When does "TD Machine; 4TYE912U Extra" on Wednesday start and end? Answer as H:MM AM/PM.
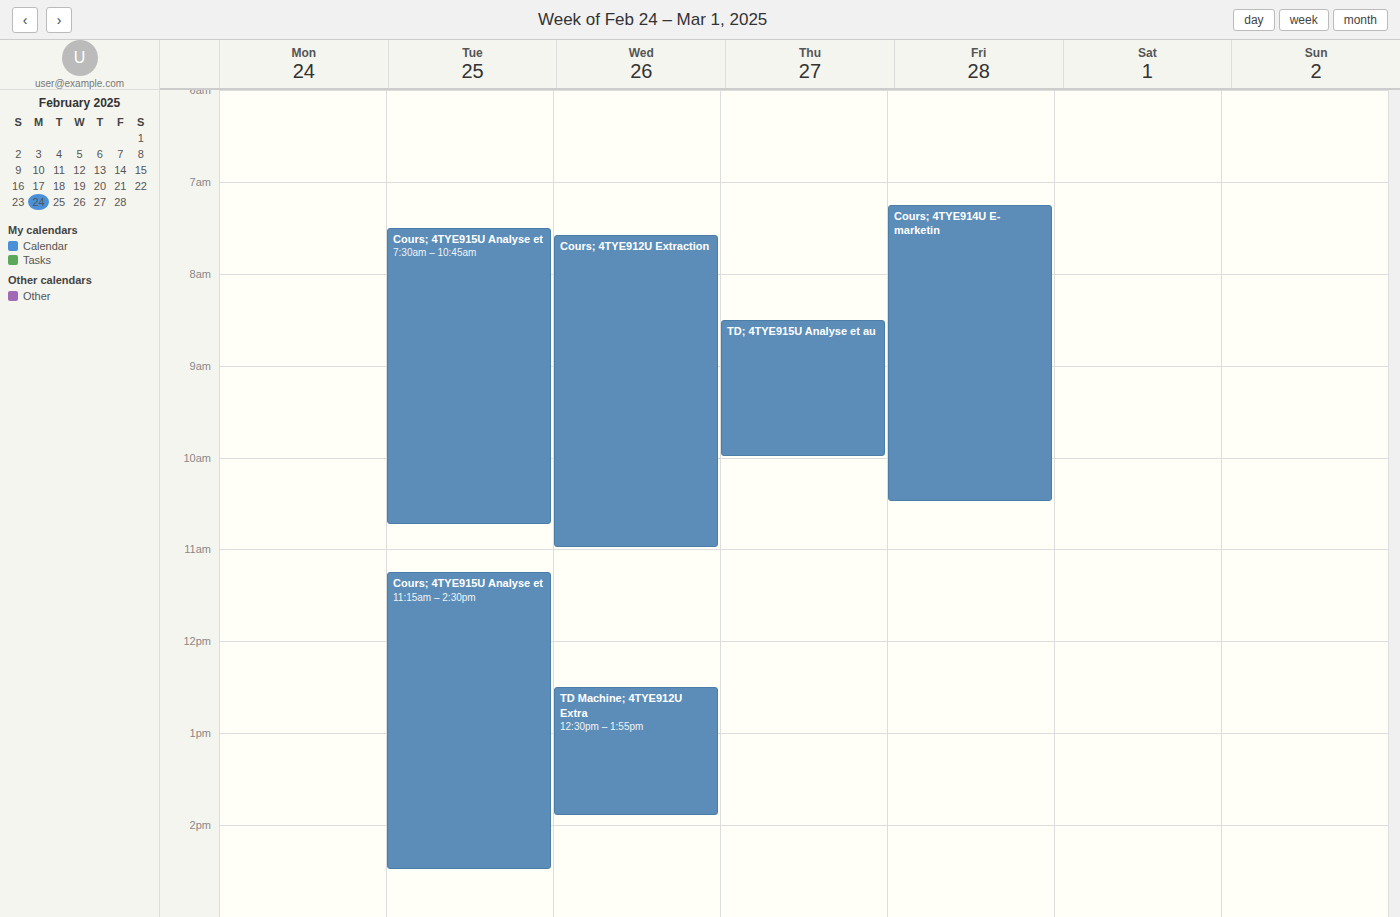
12:30 PM to 1:55 PM